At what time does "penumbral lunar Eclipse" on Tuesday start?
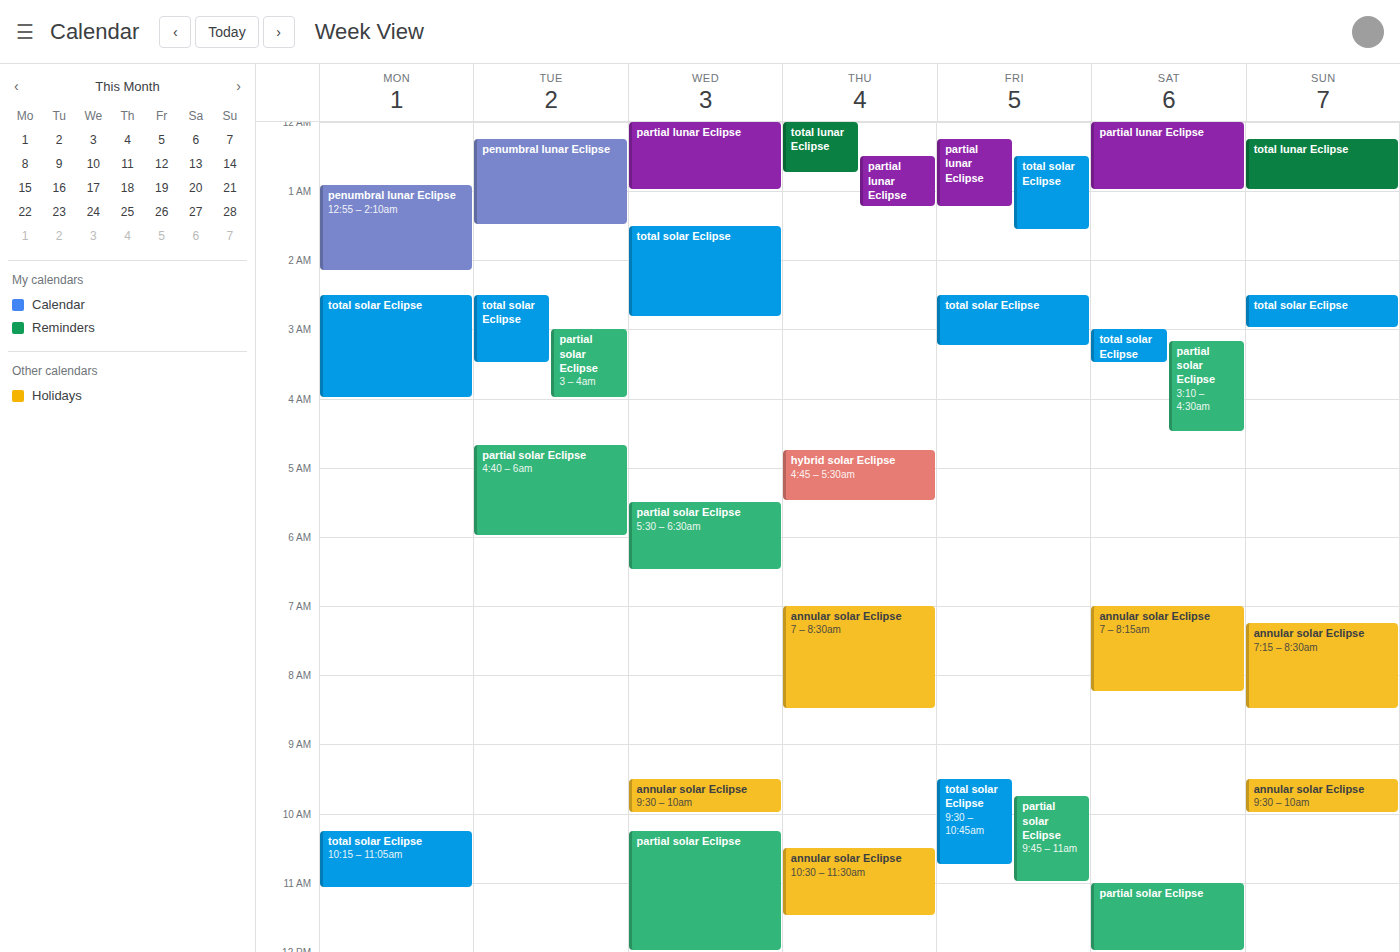
12:15 AM